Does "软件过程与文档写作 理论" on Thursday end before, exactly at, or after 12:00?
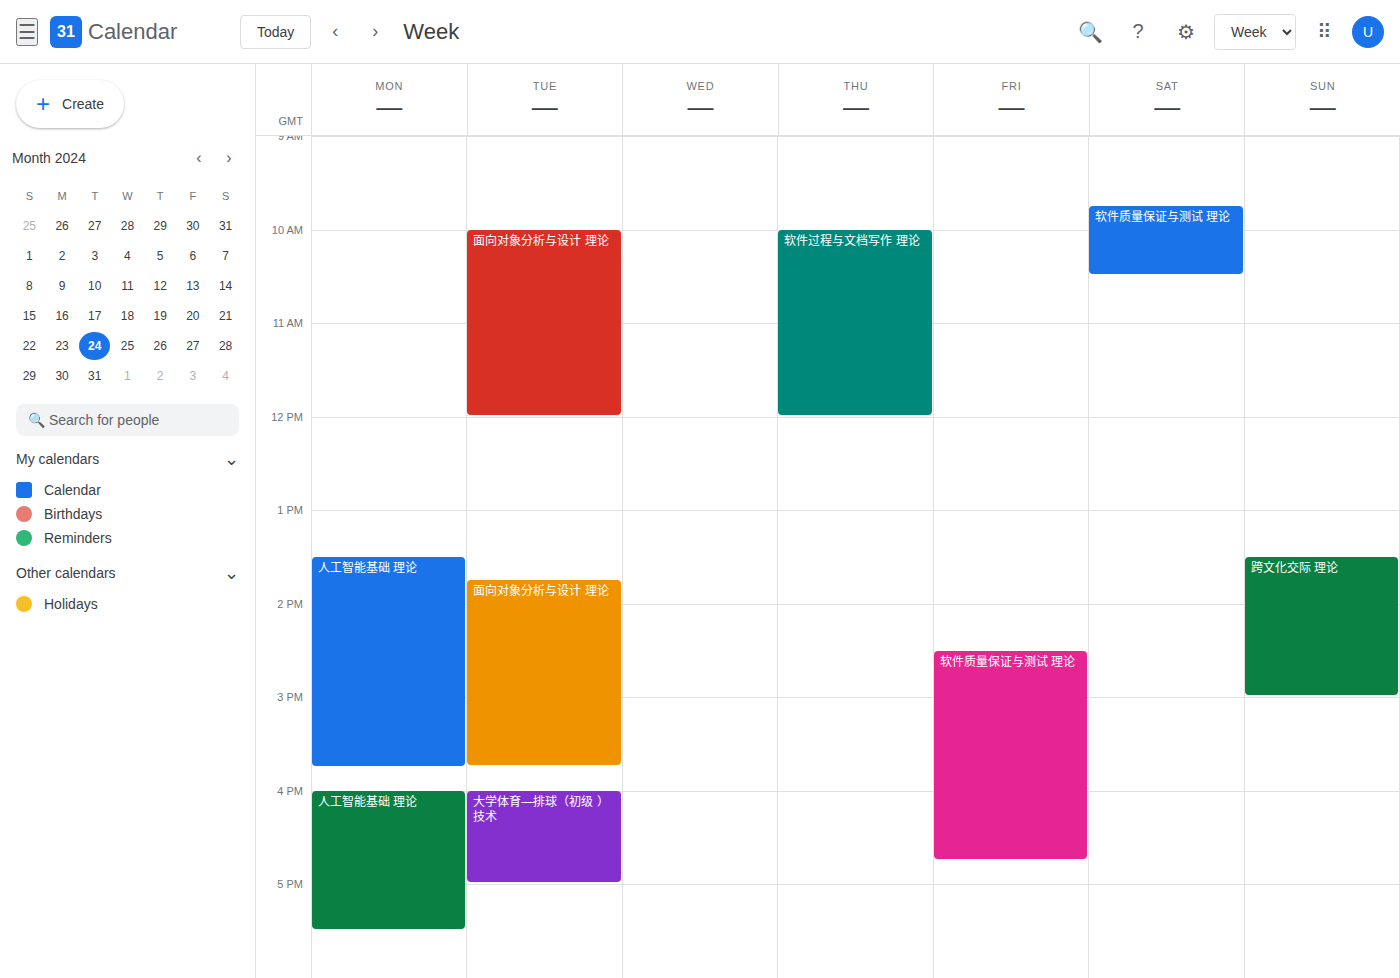
12:00 -- exactly at 12:00, on the 12:00 line.